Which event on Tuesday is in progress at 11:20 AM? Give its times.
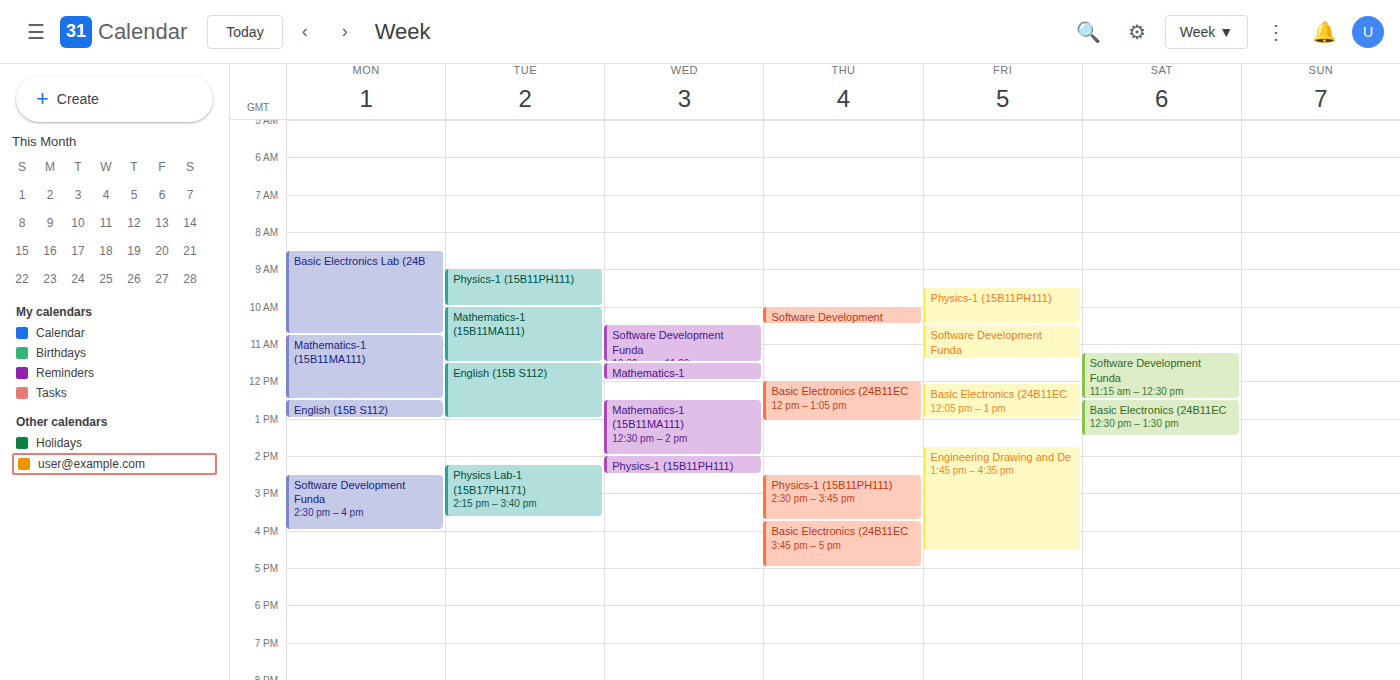
"Mathematics-1 (15B11MA111)", 10:00 AM to 11:30 AM